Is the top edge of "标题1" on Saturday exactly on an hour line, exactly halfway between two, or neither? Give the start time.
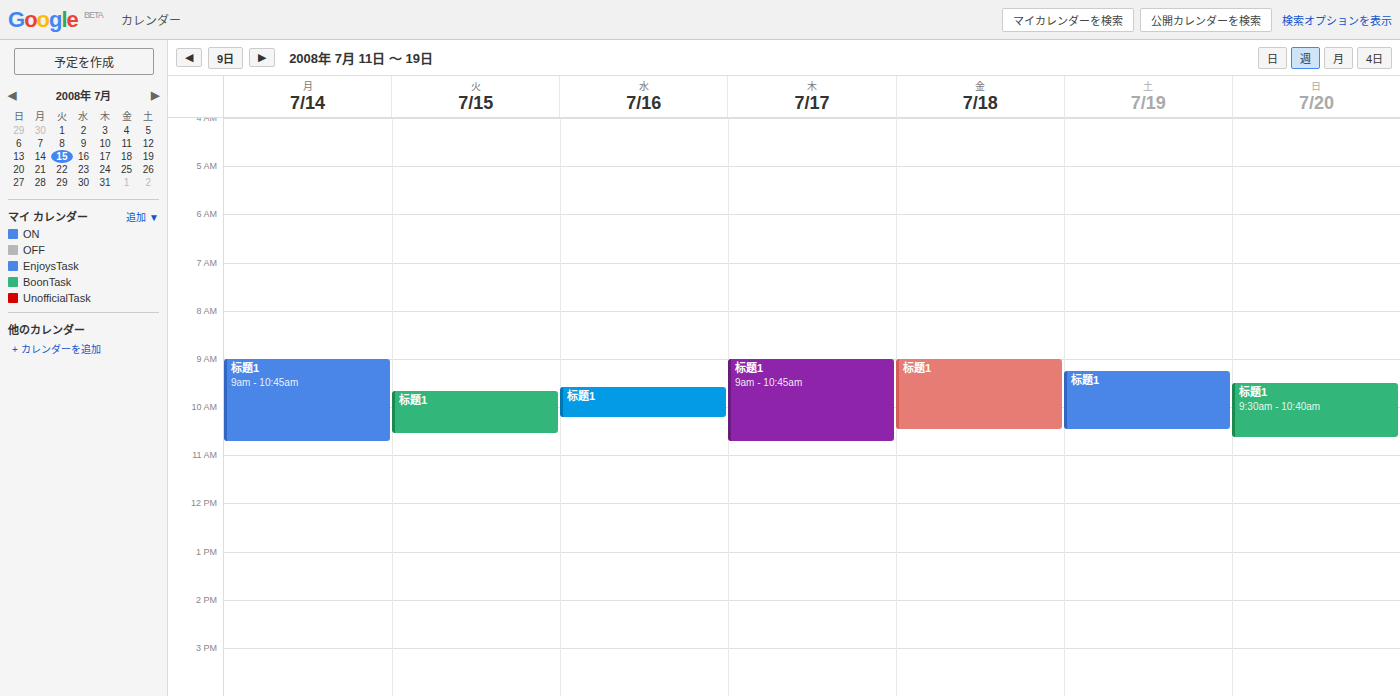
9:15 AM -- neither: a quarter of the way from the 9 AM line to the 10 AM line.